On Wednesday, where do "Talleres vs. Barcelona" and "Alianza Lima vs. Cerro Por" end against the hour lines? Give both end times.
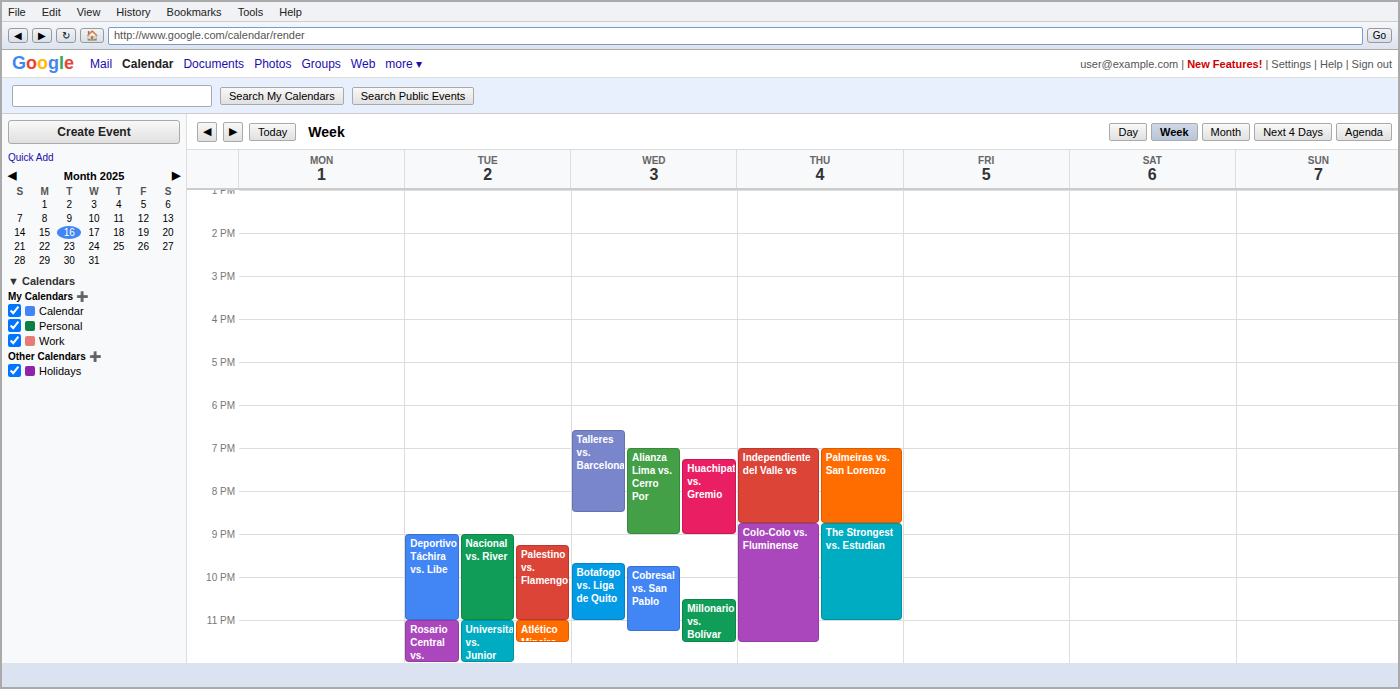
"Talleres vs. Barcelona": 8:30 PM, halfway between the 8 PM and 9 PM lines. "Alianza Lima vs. Cerro Por": 9:00 PM, exactly on the 9 PM line.